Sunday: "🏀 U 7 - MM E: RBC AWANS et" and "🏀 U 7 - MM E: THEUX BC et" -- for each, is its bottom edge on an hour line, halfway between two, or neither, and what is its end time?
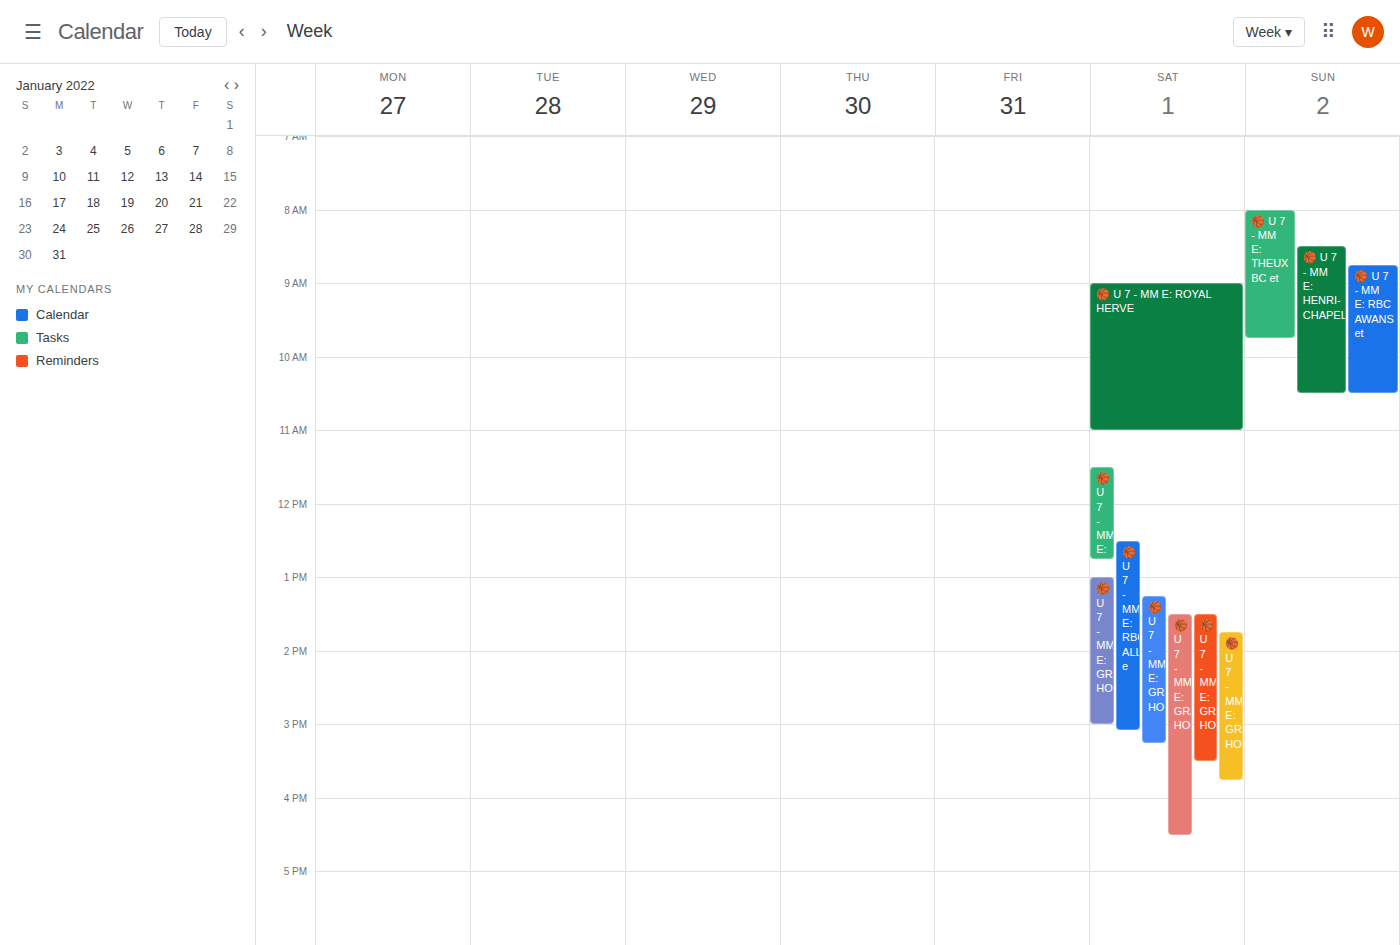
"🏀 U 7 - MM E: RBC AWANS et": 10:30, halfway between the 10:00 and 11:00 lines. "🏀 U 7 - MM E: THEUX BC et": 09:45, neither: three quarters of the way from the 09:00 line to the 10:00 line.